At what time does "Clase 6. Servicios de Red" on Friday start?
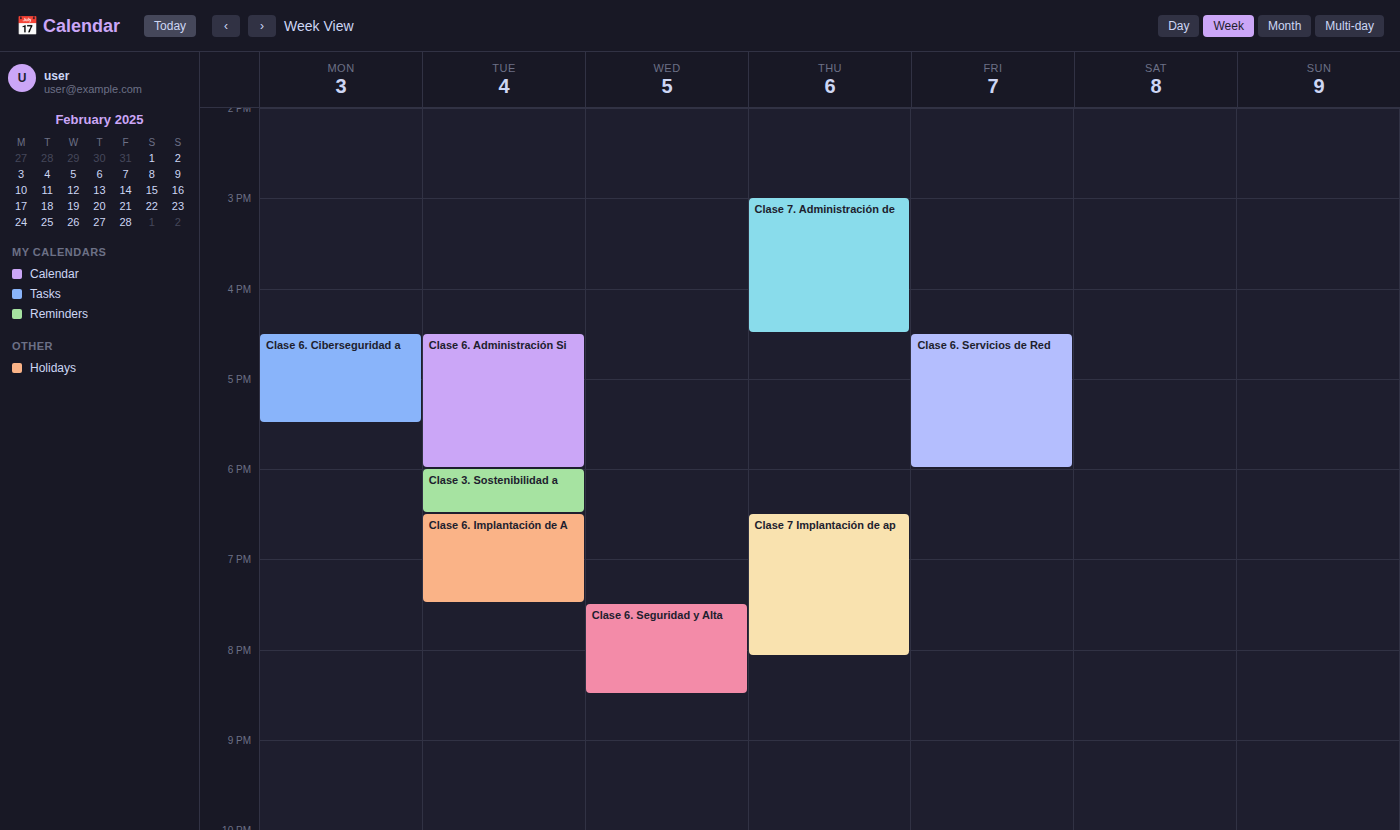
4:30 PM